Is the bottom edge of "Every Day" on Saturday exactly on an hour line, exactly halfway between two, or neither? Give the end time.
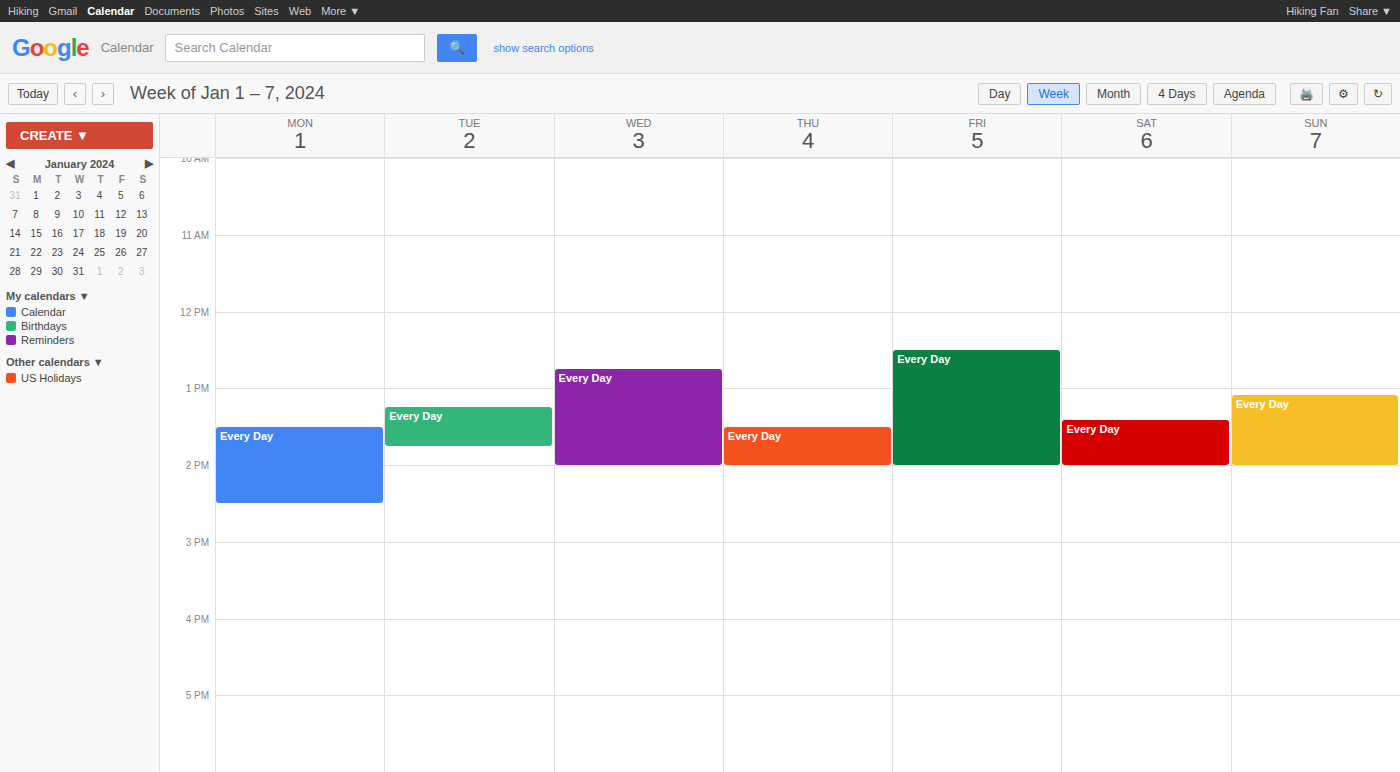
2:00 PM -- exactly on the 2 PM line.